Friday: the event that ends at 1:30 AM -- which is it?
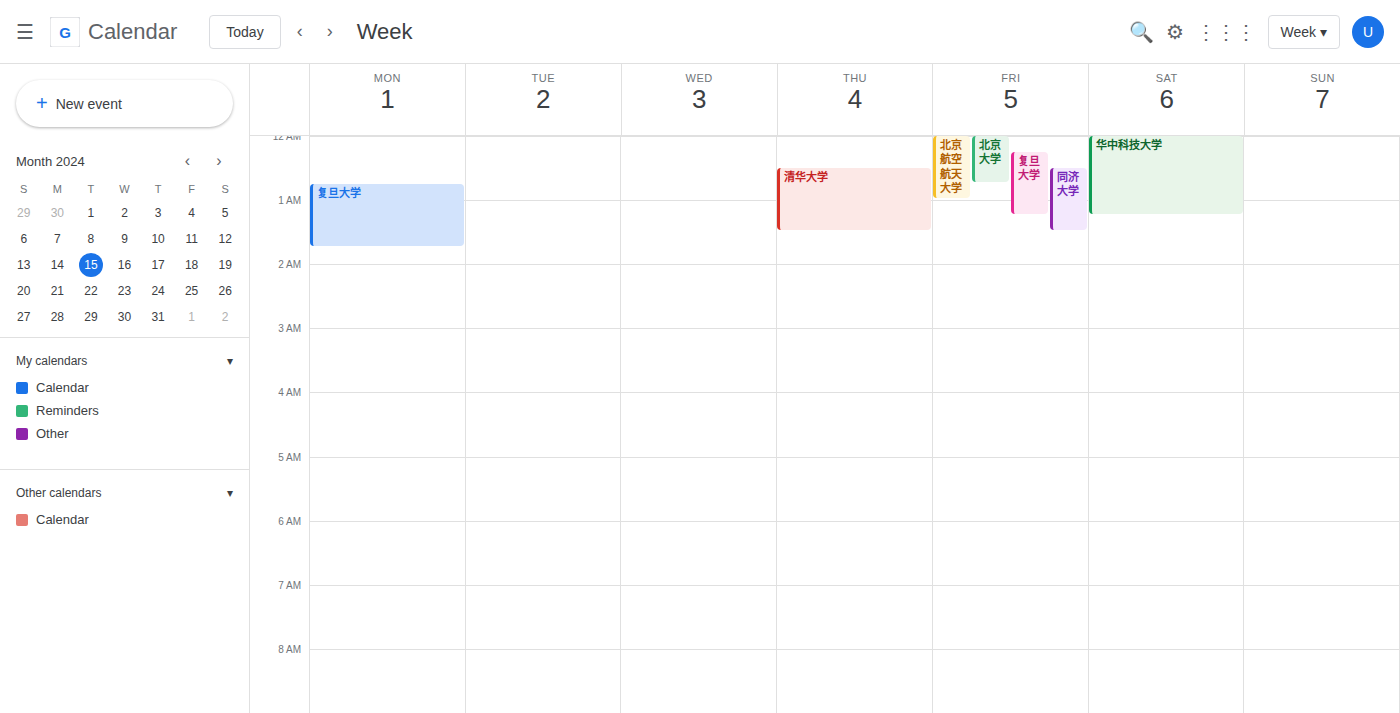
"同济大学"